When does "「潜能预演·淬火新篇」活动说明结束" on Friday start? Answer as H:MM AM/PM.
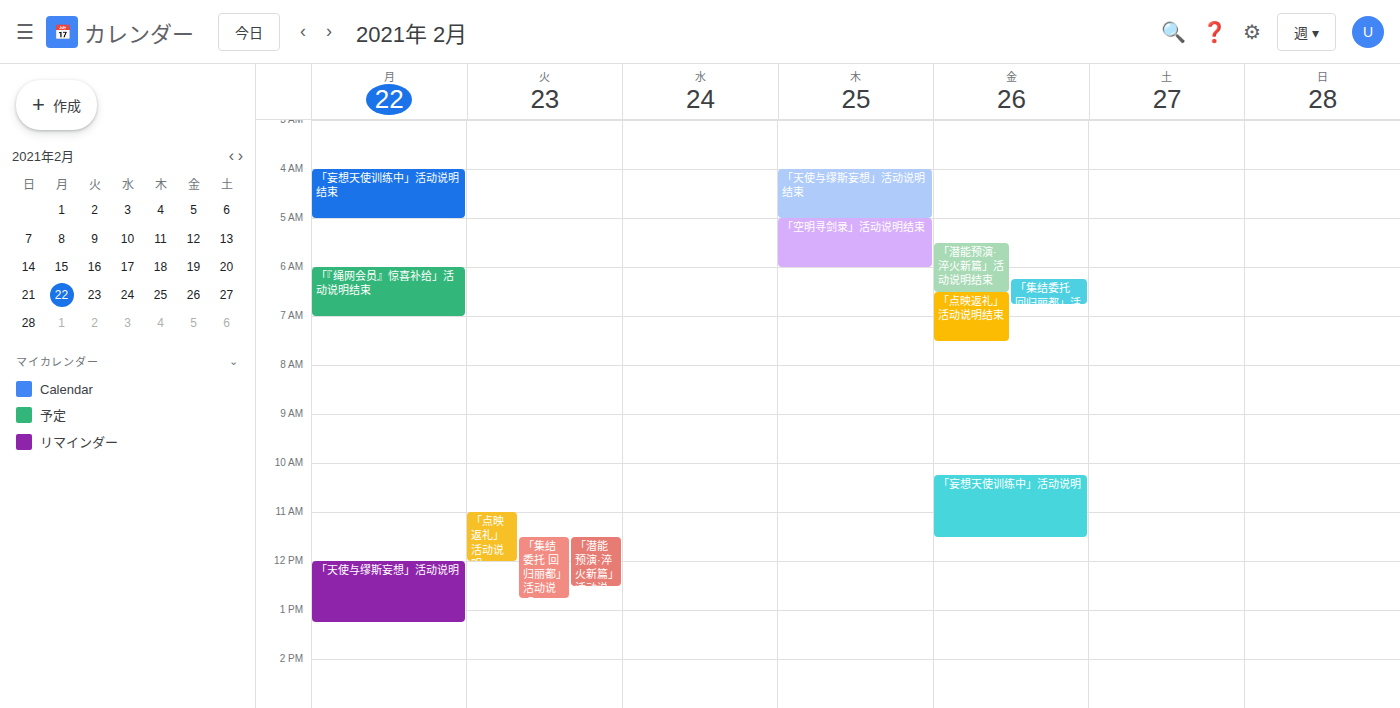
5:30 AM